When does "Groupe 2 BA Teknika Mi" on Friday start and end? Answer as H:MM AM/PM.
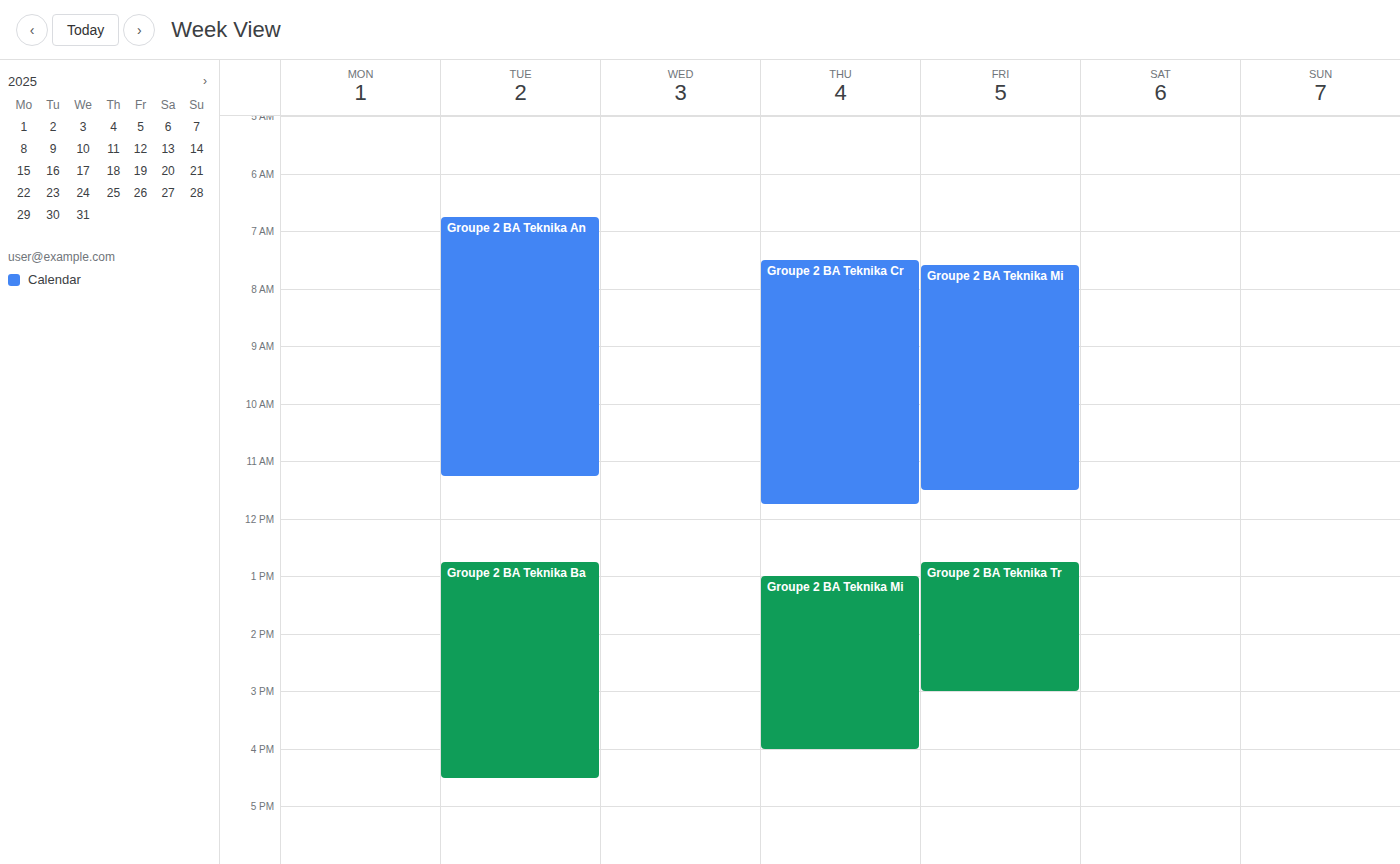
7:35 AM to 11:30 AM